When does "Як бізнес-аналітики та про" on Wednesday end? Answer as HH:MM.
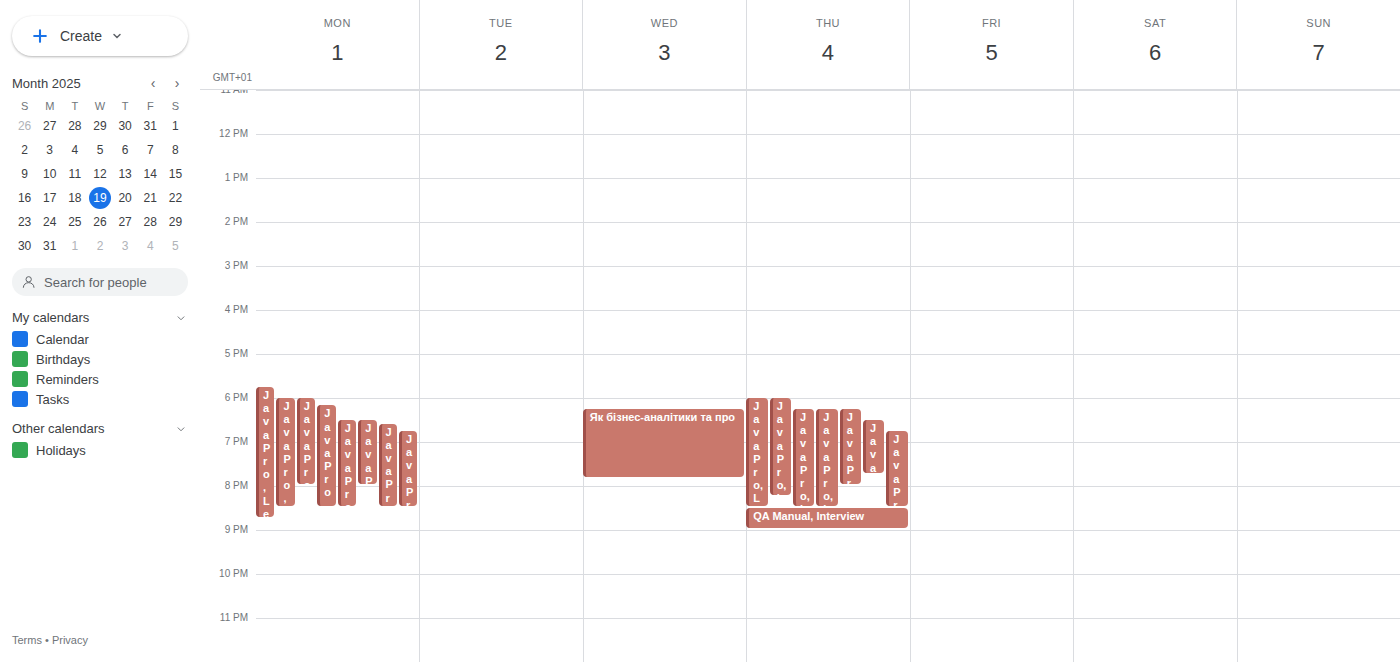
19:50